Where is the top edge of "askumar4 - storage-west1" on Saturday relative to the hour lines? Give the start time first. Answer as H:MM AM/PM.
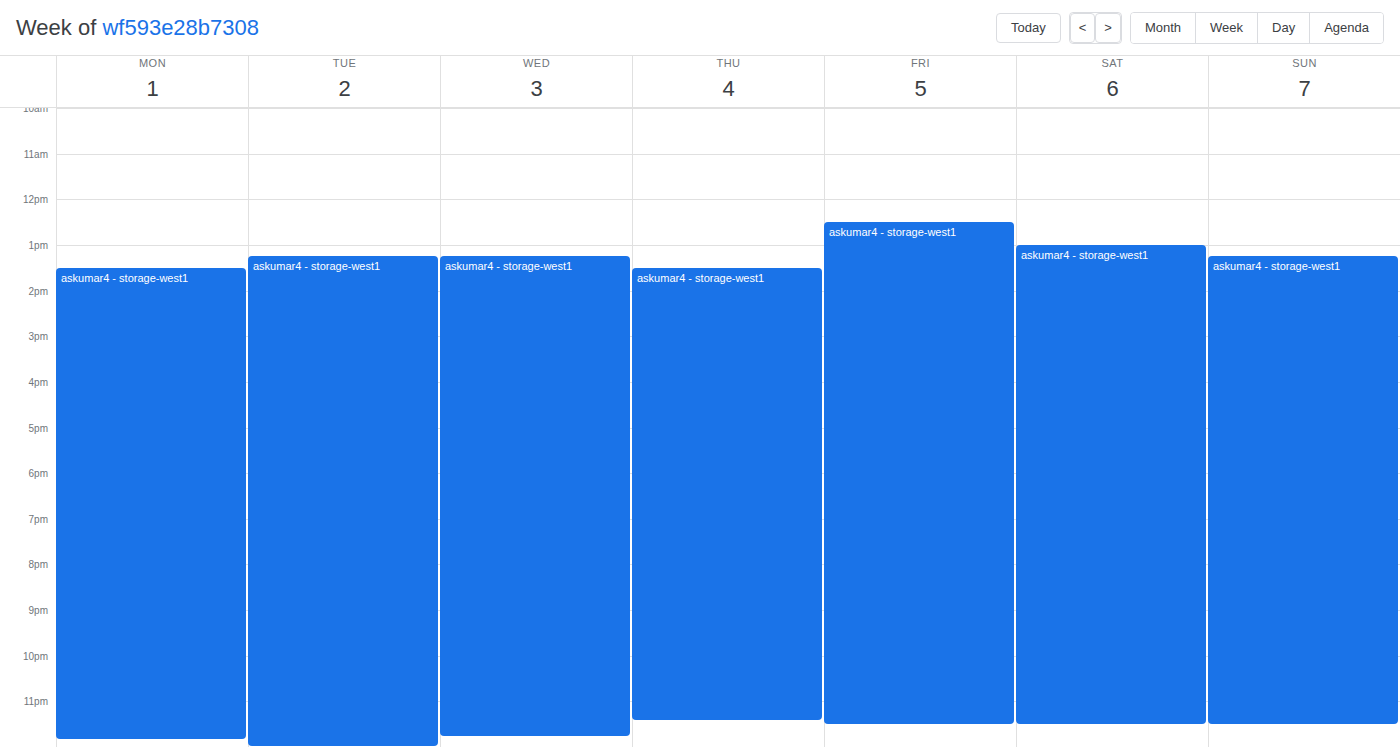
1:00 PM -- exactly on the 1 PM line.